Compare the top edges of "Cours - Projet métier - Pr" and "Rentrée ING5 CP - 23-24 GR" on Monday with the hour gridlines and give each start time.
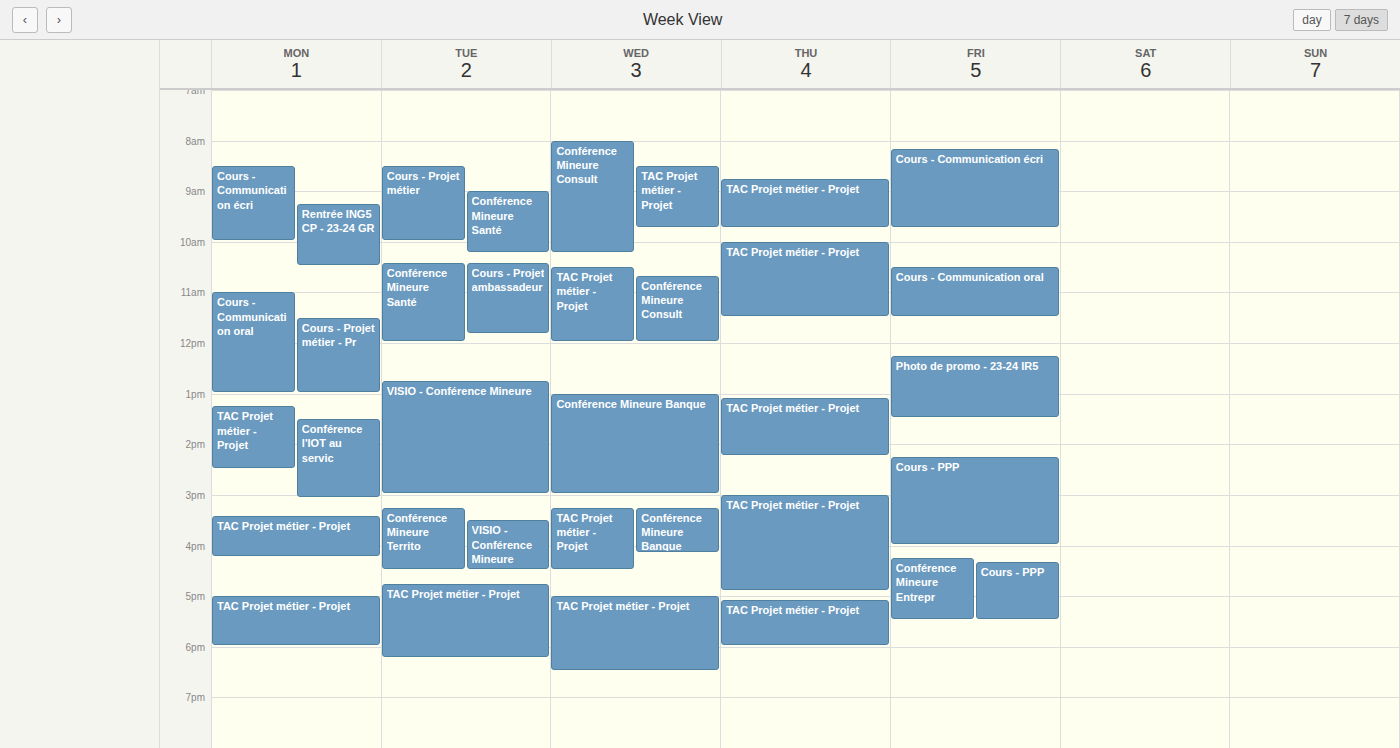
"Cours - Projet métier - Pr": 11:30 AM, halfway between the 11 AM and 12 PM lines. "Rentrée ING5 CP - 23-24 GR": 9:15 AM, neither: a quarter of the way from the 9 AM line to the 10 AM line.